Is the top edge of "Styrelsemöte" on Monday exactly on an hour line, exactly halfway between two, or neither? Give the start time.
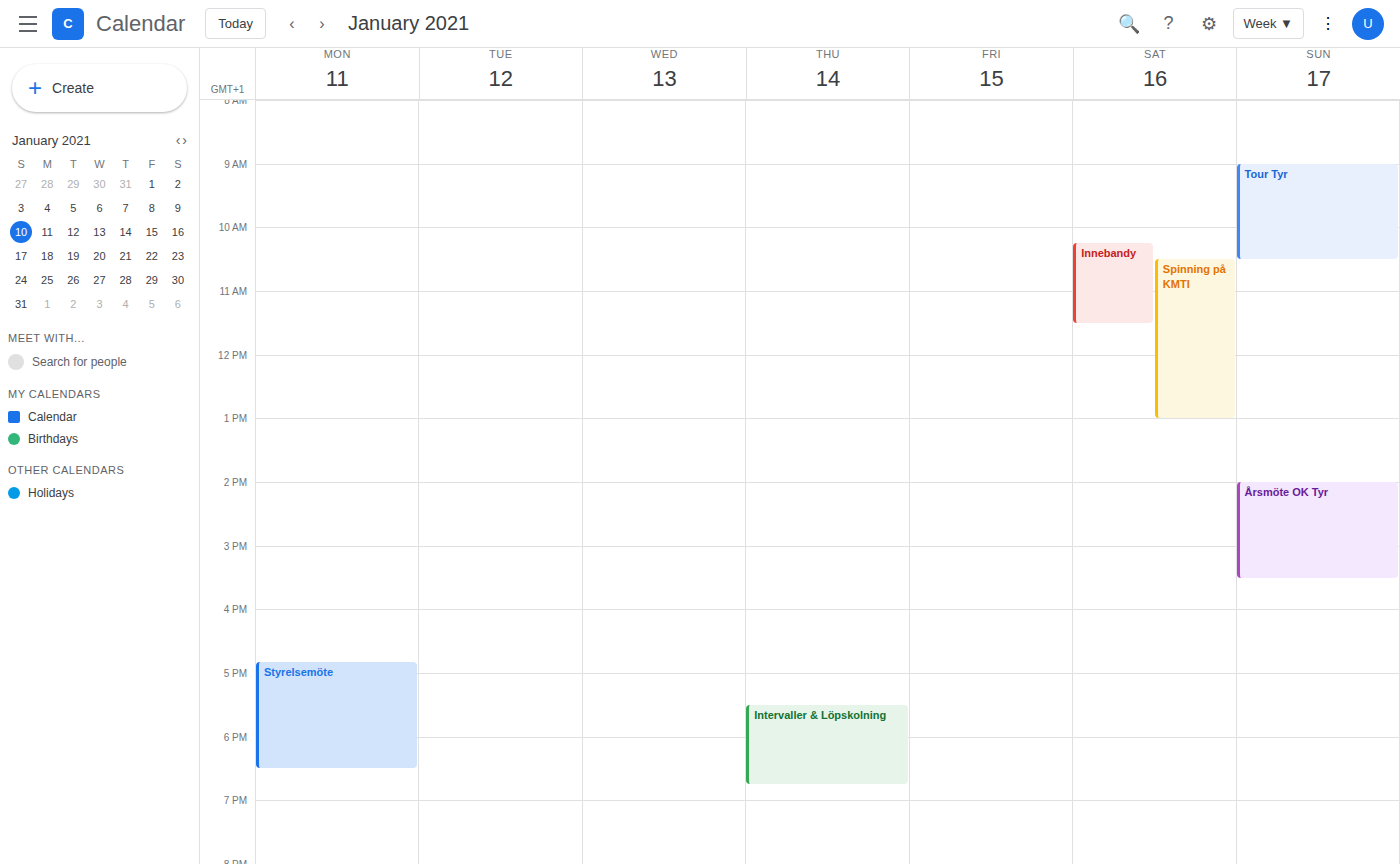
4:50 PM -- neither: 50 minutes below the 4 PM line and 10 minutes above the 5 PM line.